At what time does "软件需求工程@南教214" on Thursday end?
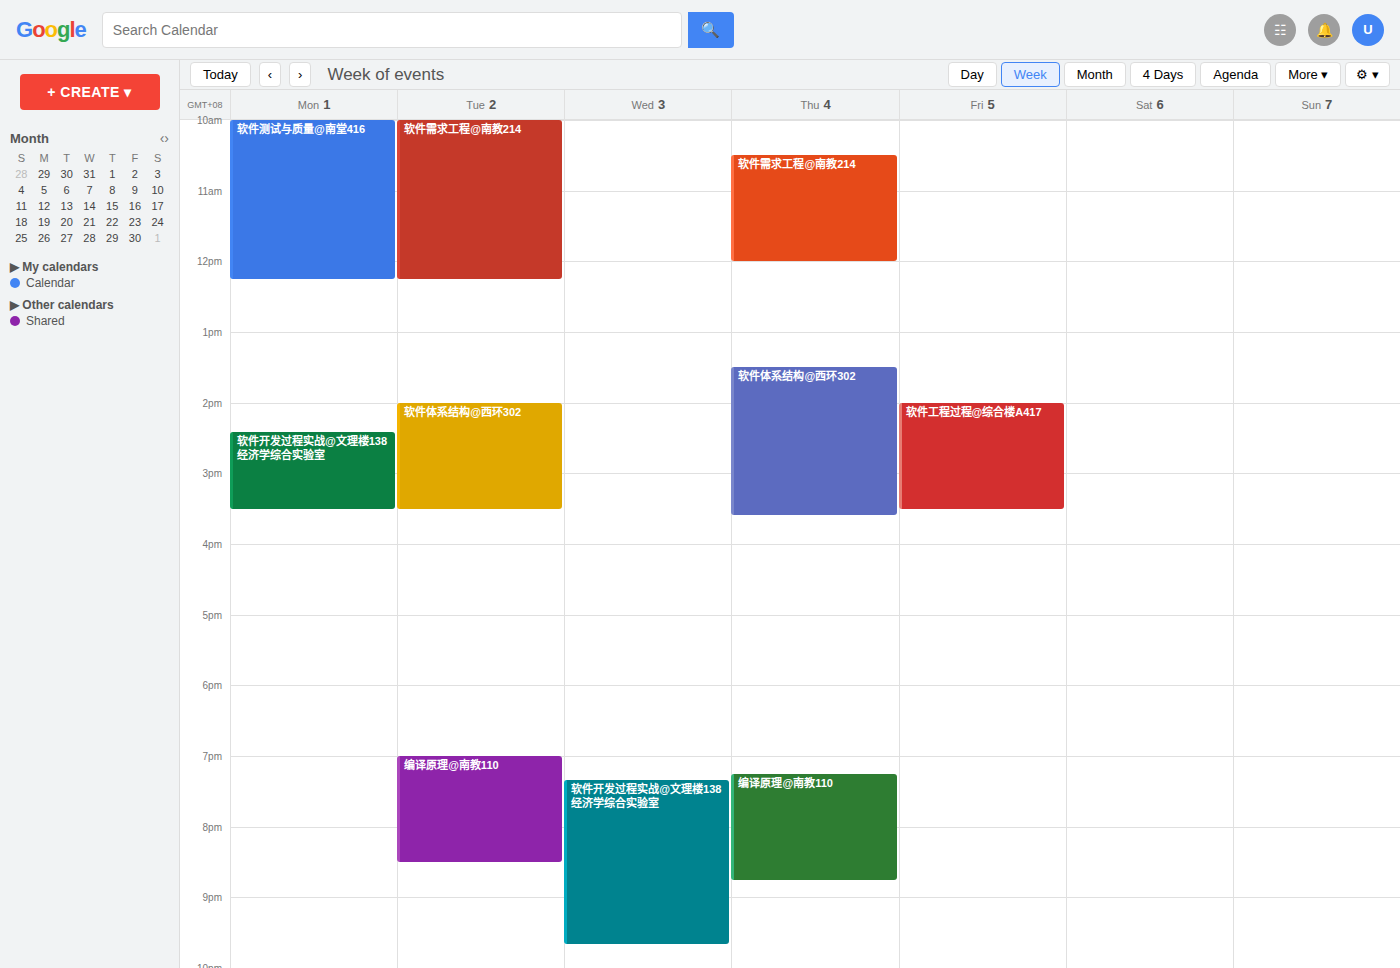
12:00 PM